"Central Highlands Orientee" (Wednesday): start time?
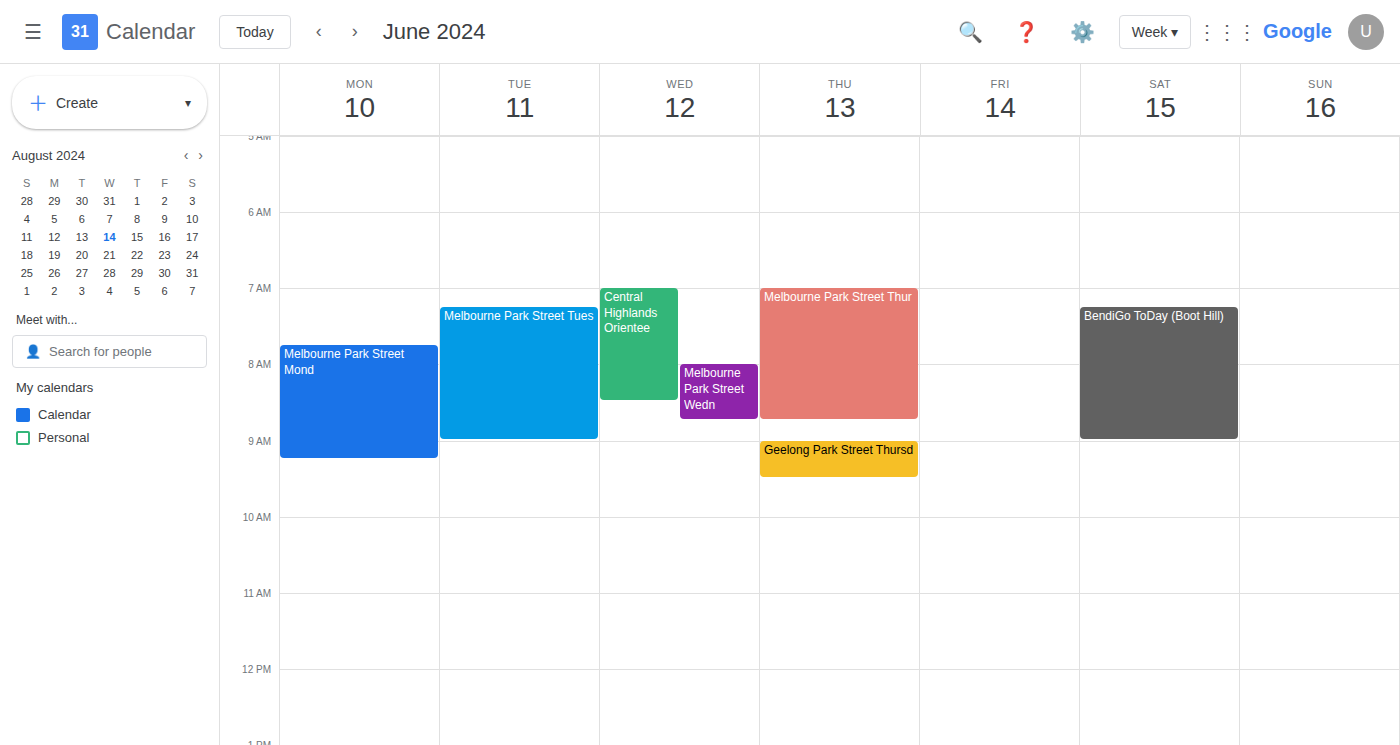
7:00 AM